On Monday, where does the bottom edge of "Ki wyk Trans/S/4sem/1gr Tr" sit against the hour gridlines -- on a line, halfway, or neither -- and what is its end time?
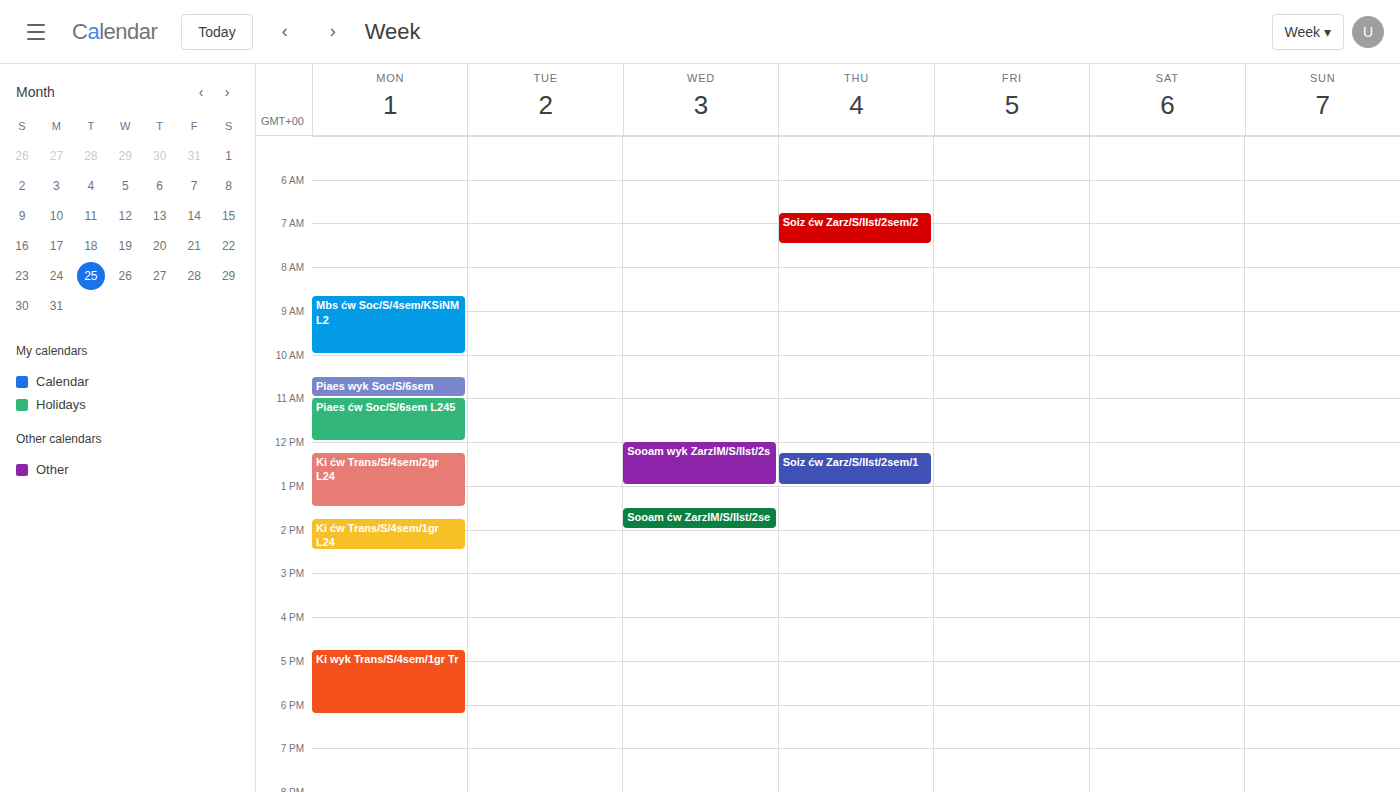
18:15 -- neither: a quarter of the way from the 18:00 line to the 19:00 line.